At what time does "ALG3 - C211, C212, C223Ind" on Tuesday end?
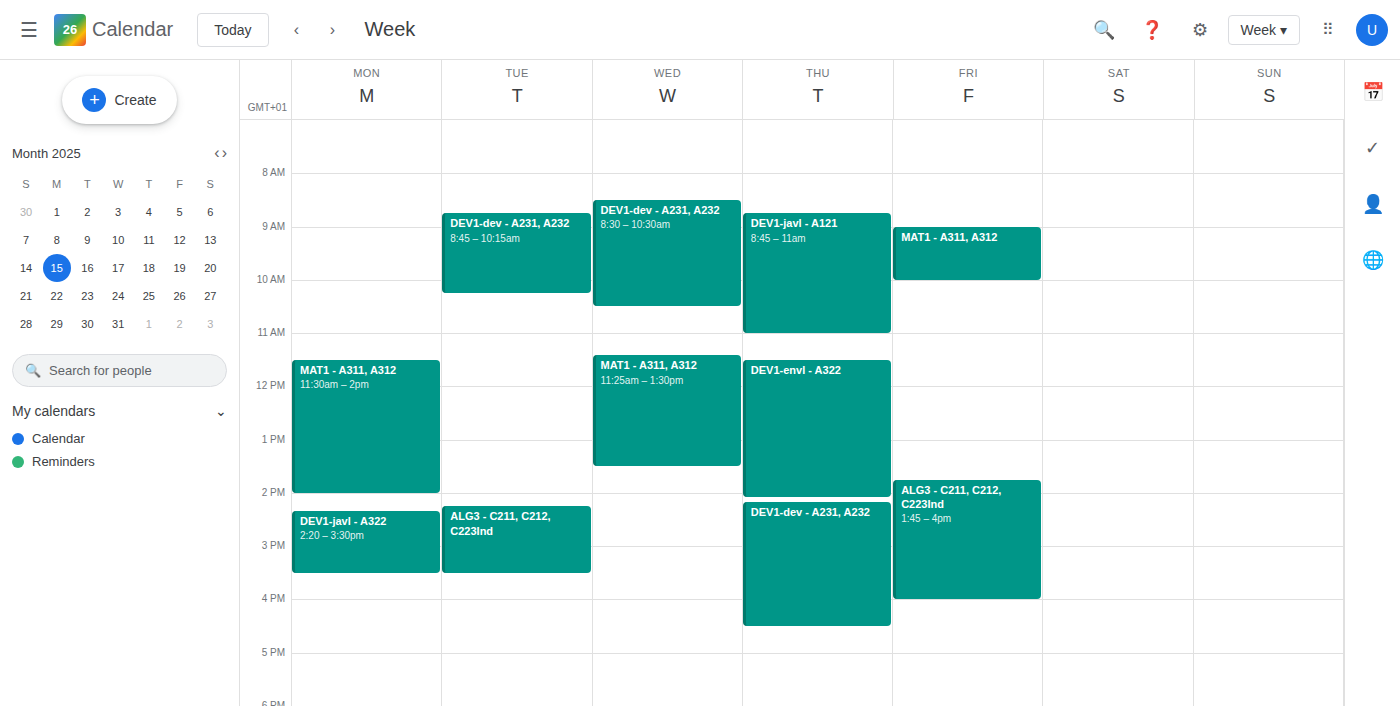
3:30 PM